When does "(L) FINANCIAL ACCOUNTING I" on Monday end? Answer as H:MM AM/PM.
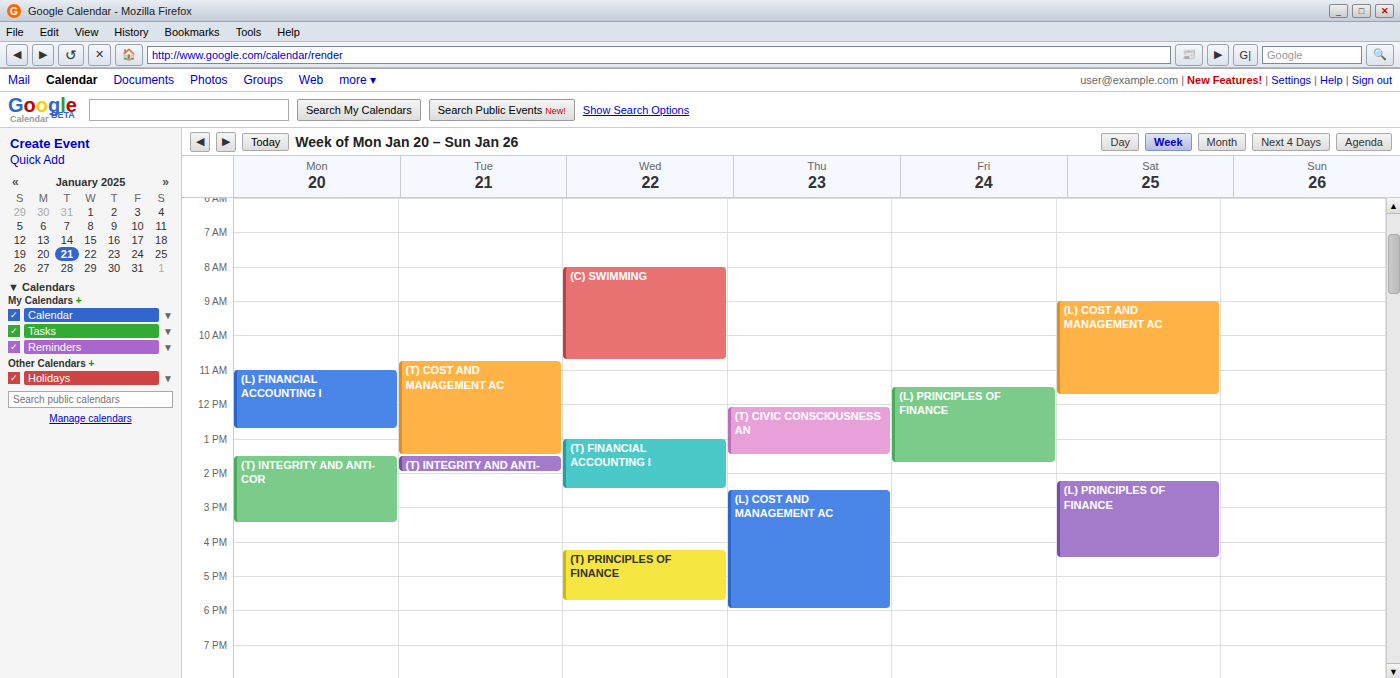
12:45 PM